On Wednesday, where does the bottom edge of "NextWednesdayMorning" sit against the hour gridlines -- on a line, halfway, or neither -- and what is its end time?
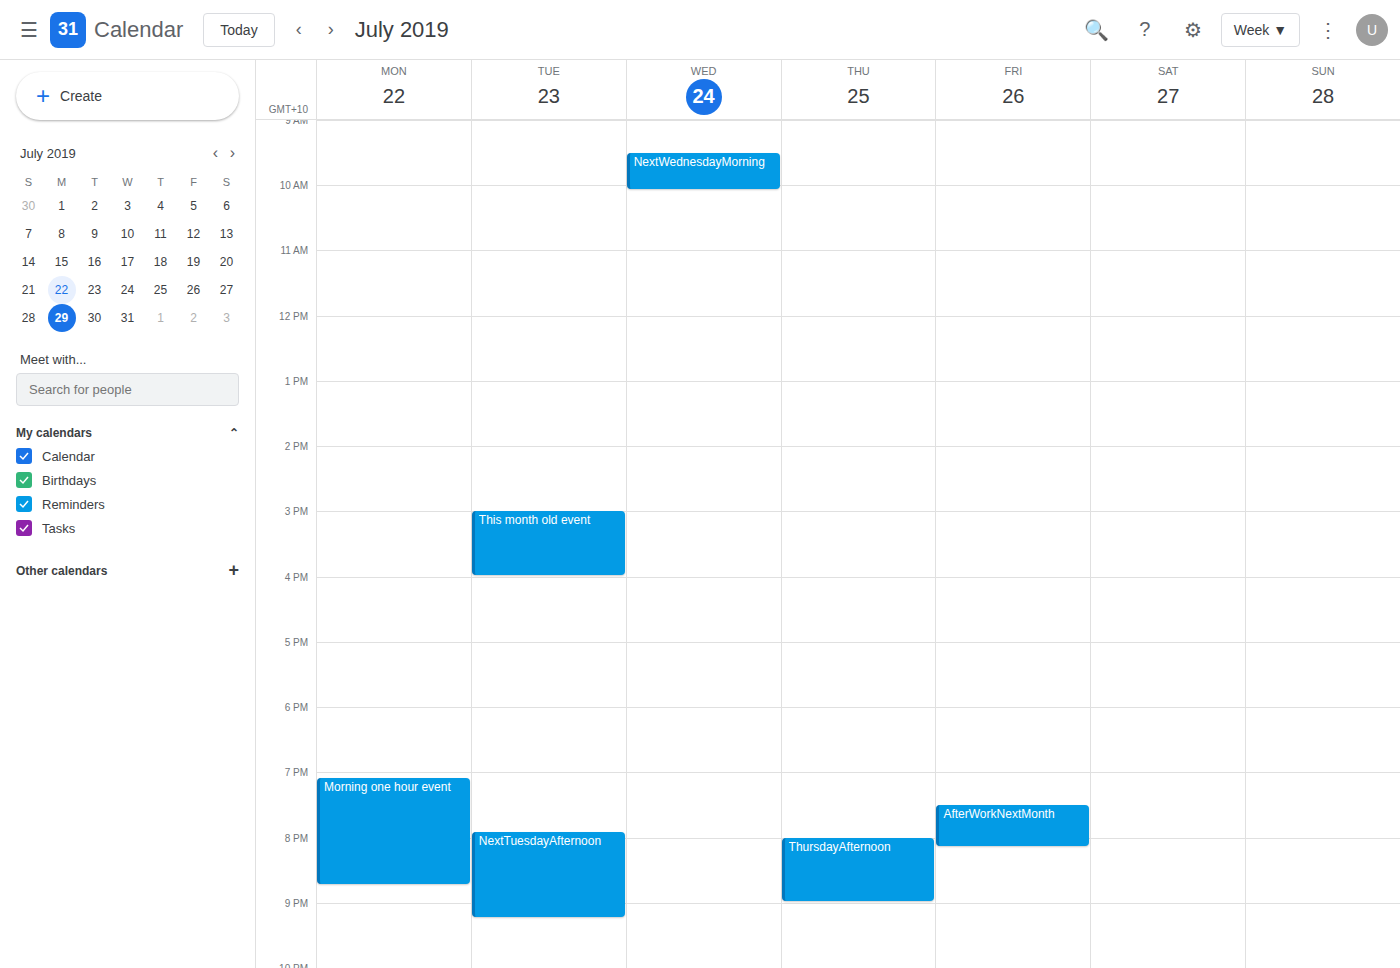
10:05 -- neither: 5 minutes below the 10:00 line and 55 minutes above the 11:00 line.